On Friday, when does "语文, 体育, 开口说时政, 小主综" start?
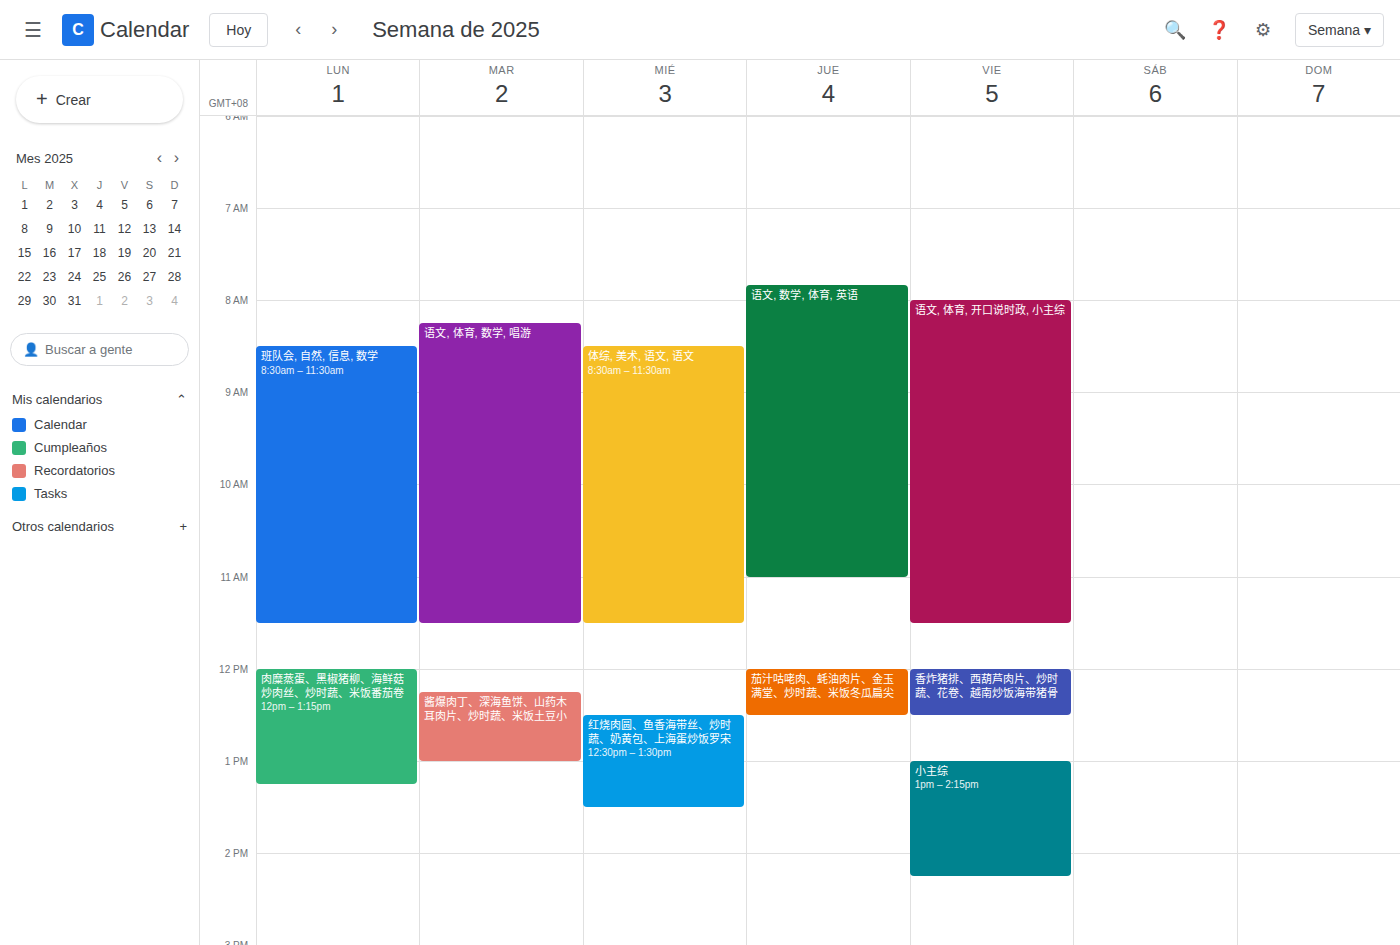
8:00 AM